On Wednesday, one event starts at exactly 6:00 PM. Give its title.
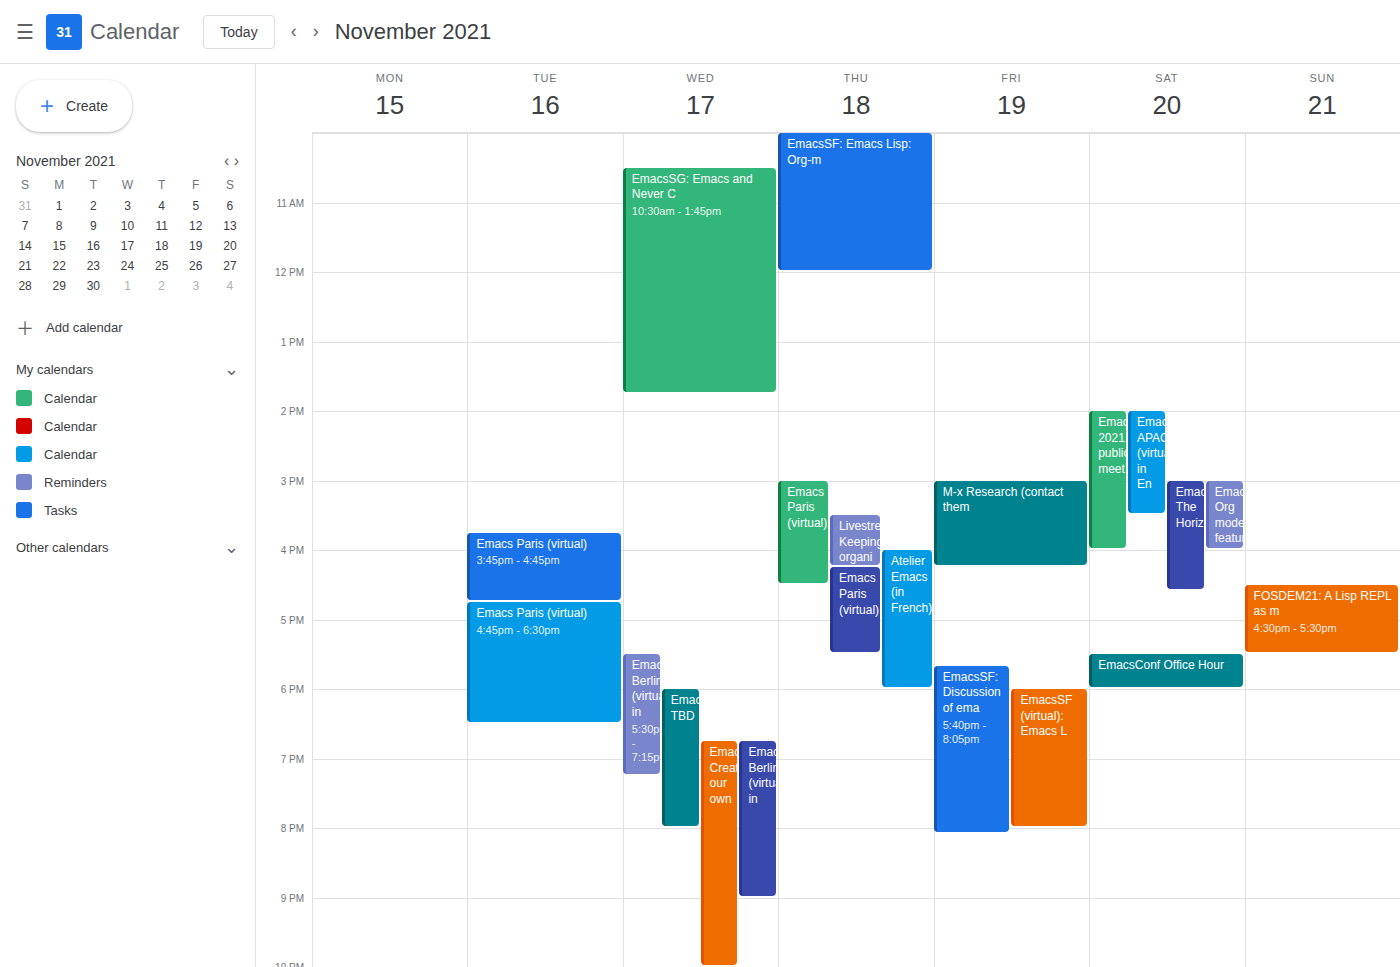
"EmacsATX: TBD"